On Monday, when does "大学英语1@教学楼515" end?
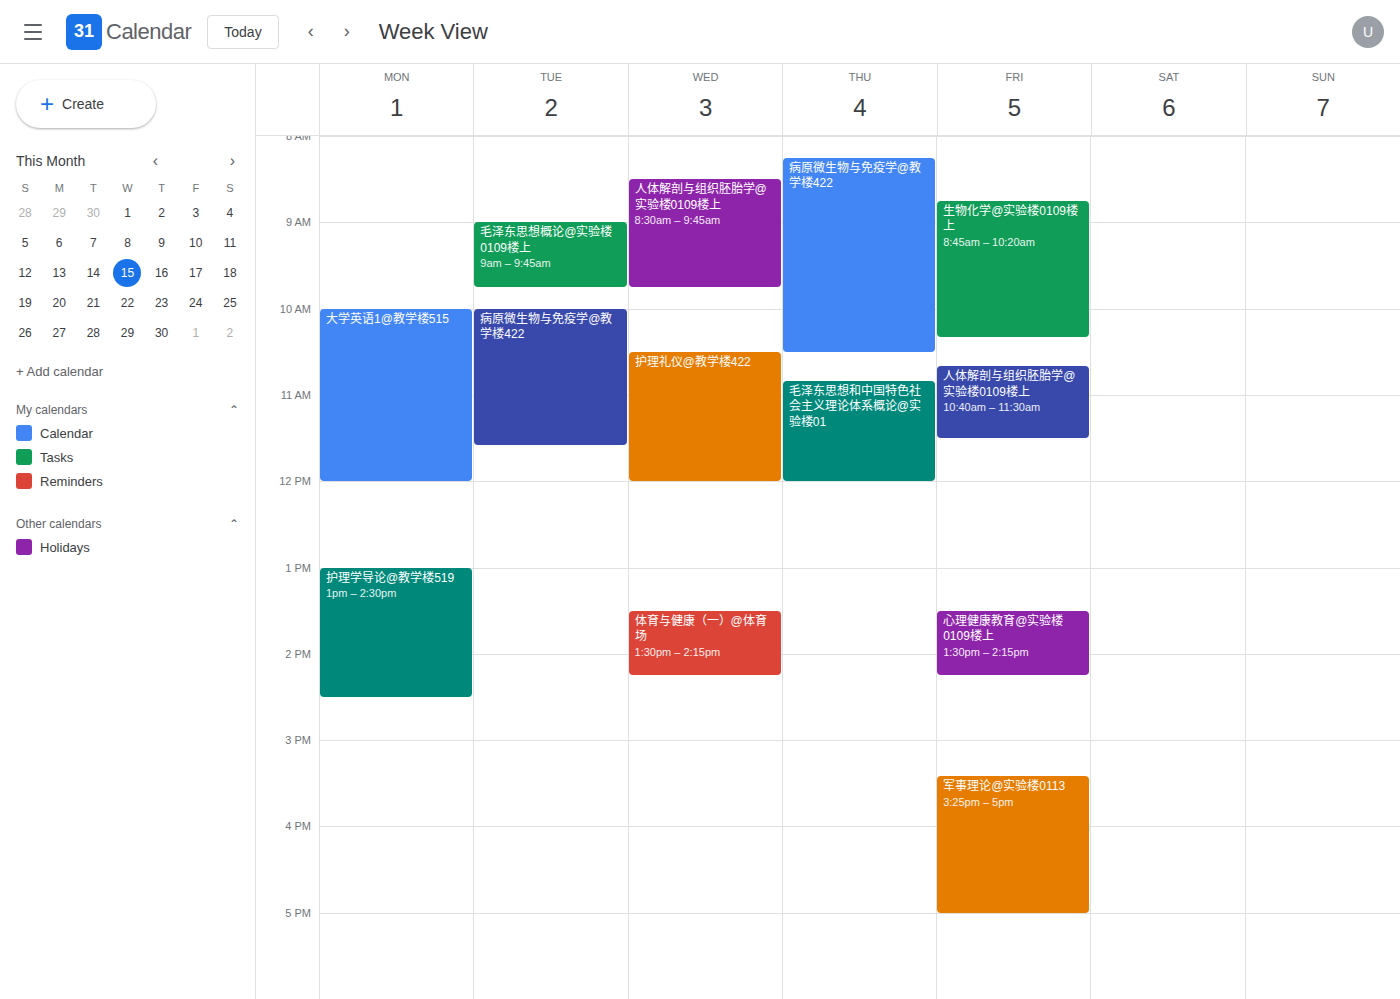
12:00 PM